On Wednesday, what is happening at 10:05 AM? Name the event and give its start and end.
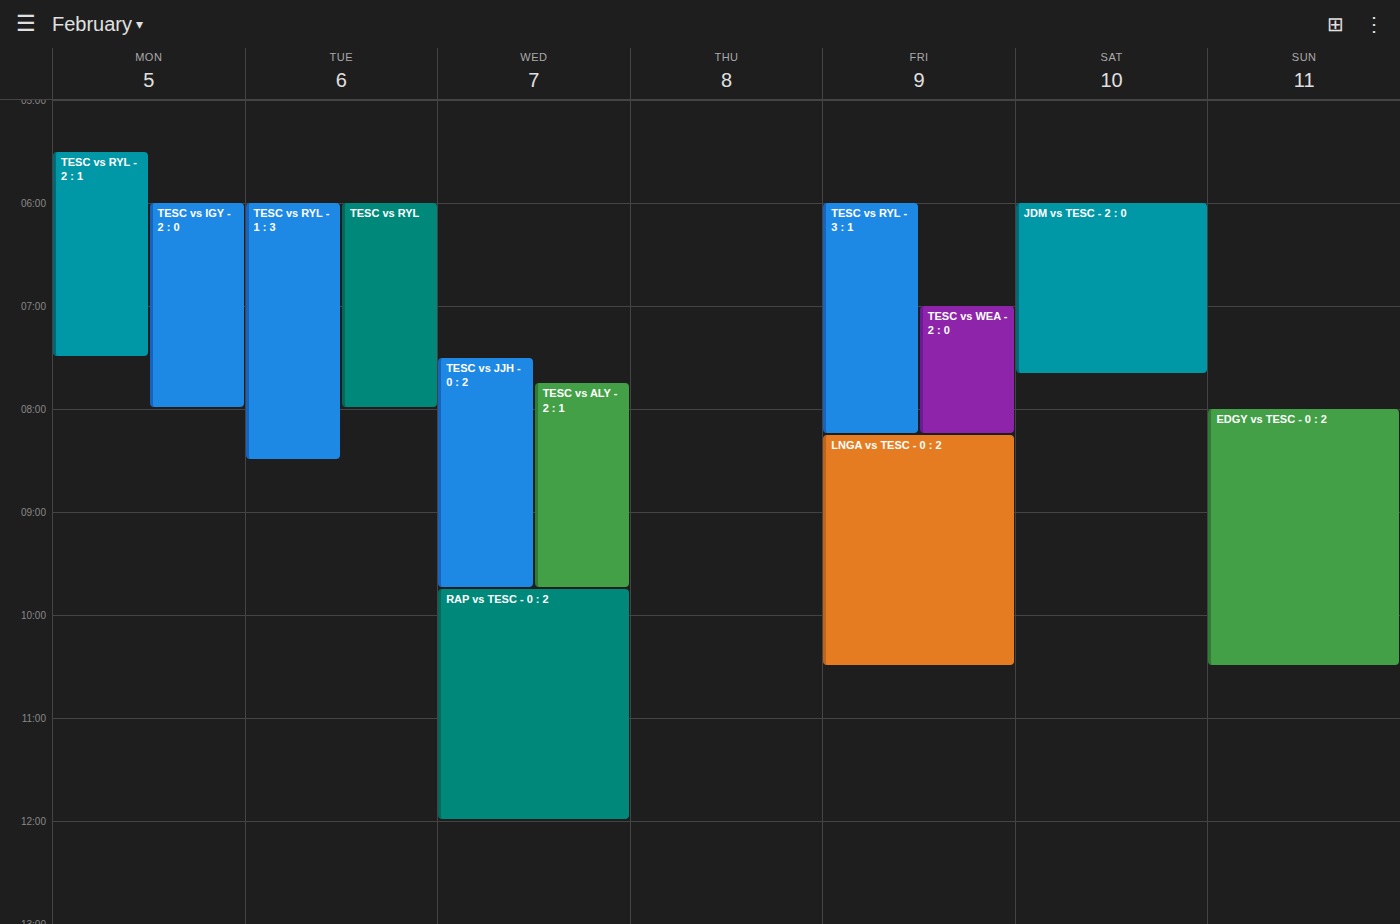
"RAP vs TESC - 0 : 2", 9:45 AM to 12:00 PM